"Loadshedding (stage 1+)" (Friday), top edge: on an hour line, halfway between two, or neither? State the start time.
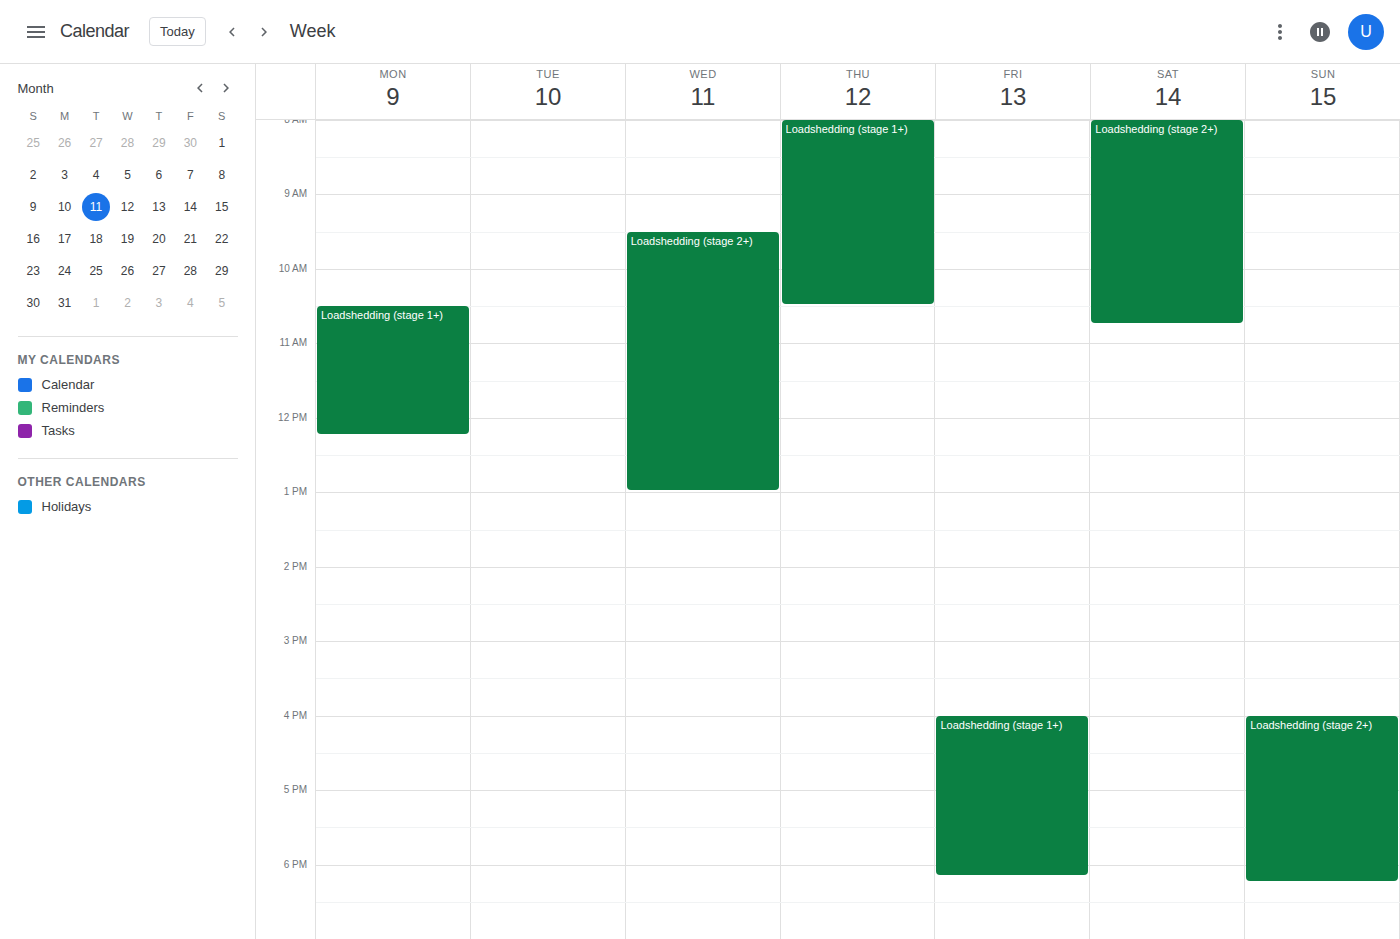
4:00 PM -- exactly on the 4 PM line.